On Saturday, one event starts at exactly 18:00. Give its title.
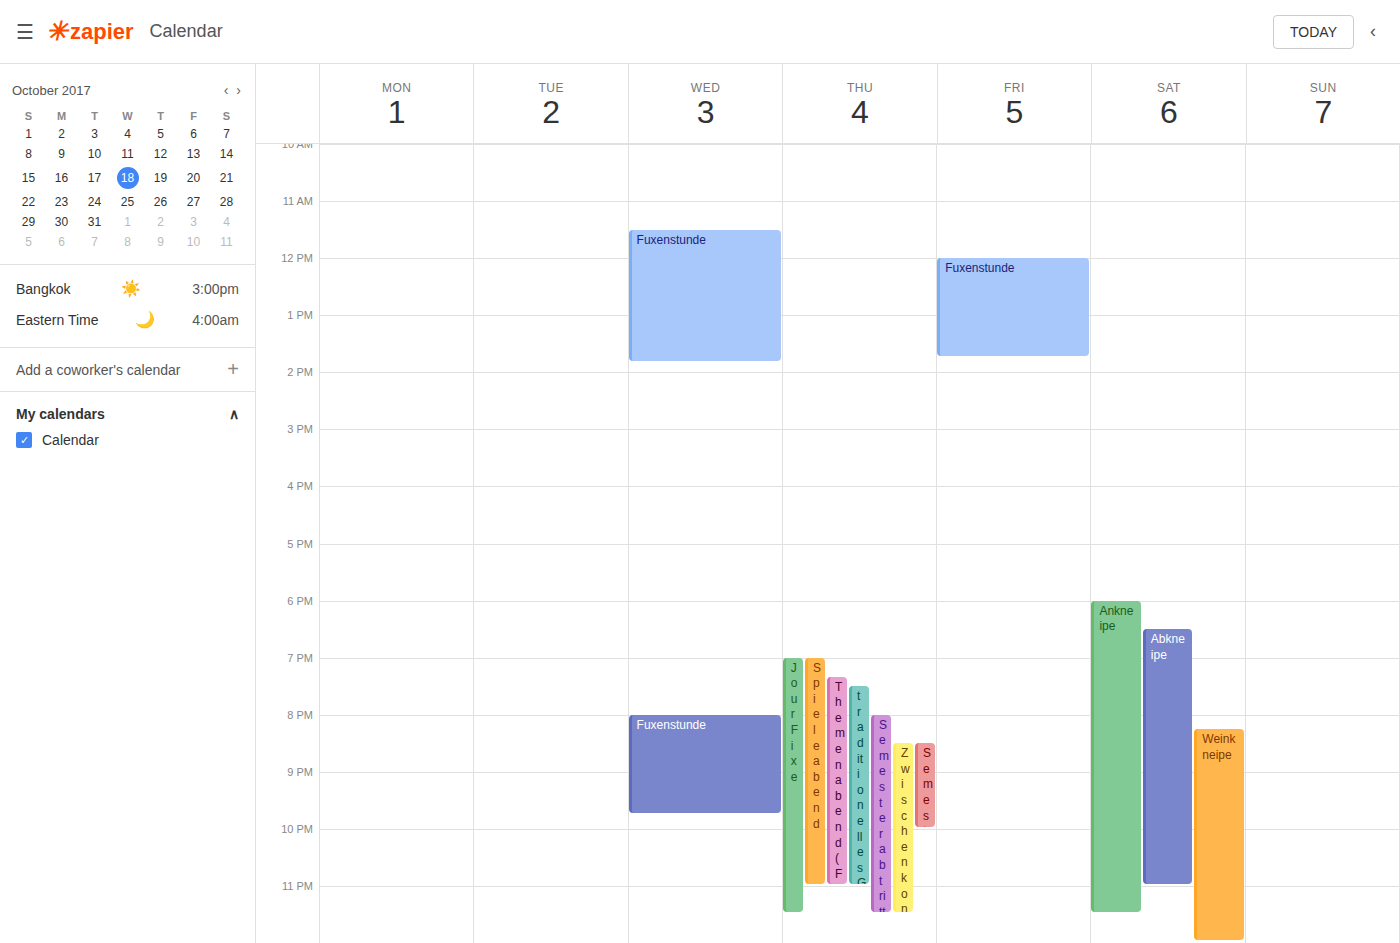
"Ankneipe"